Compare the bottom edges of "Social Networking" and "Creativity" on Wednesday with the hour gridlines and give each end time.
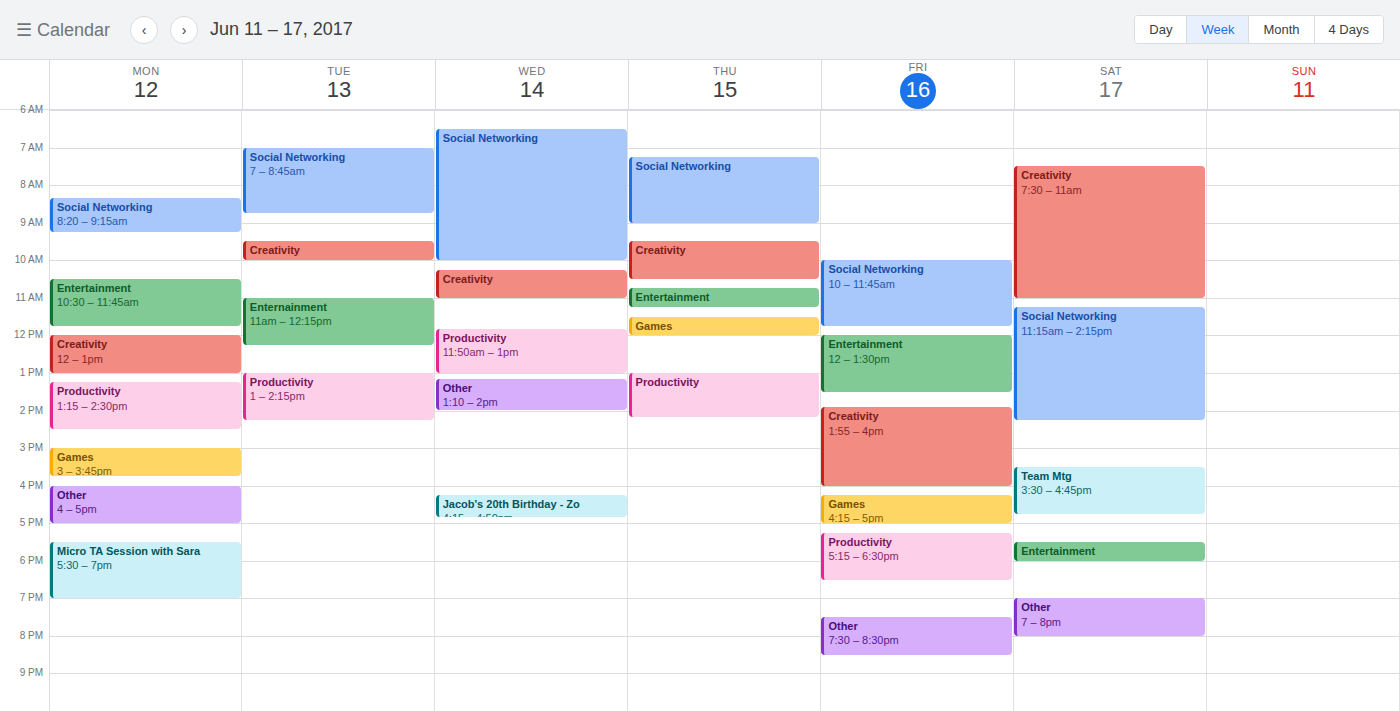
"Social Networking": 10:00 AM, exactly on the 10 AM line. "Creativity": 11:00 AM, exactly on the 11 AM line.